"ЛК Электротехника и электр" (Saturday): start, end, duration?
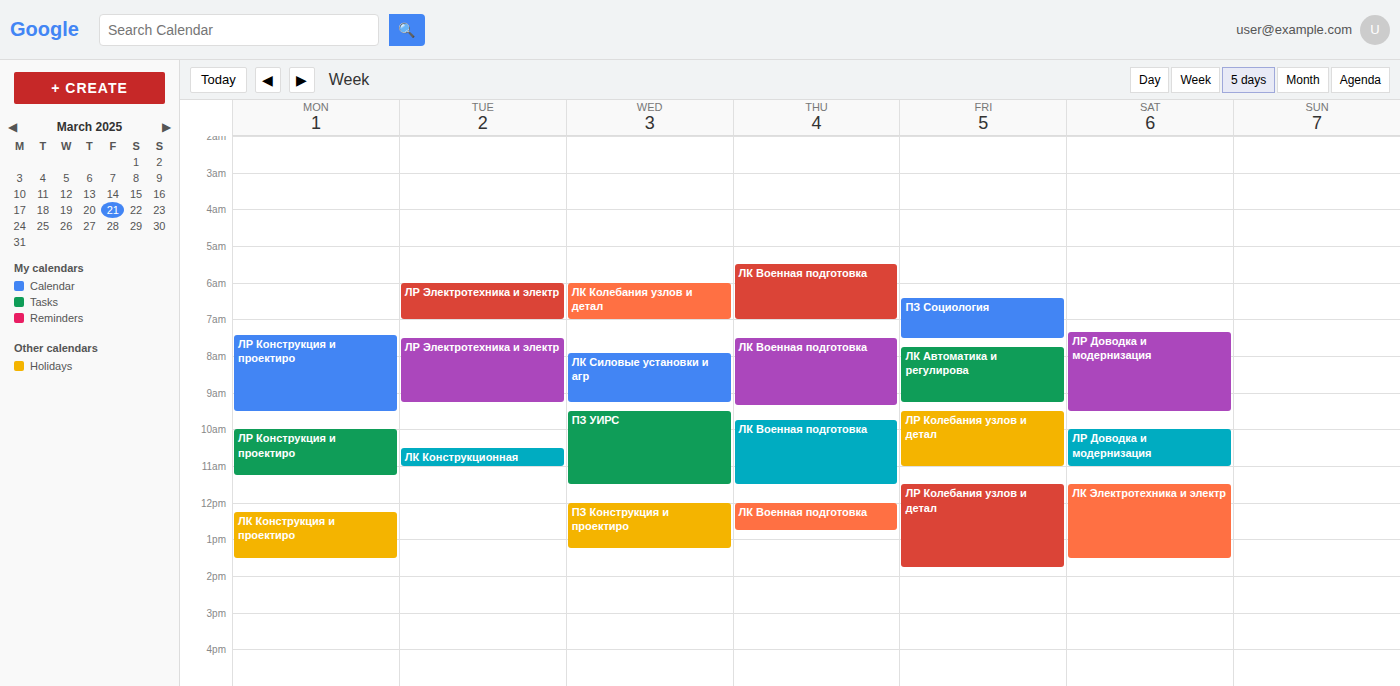
11:30 AM to 1:30 PM, 2 hours